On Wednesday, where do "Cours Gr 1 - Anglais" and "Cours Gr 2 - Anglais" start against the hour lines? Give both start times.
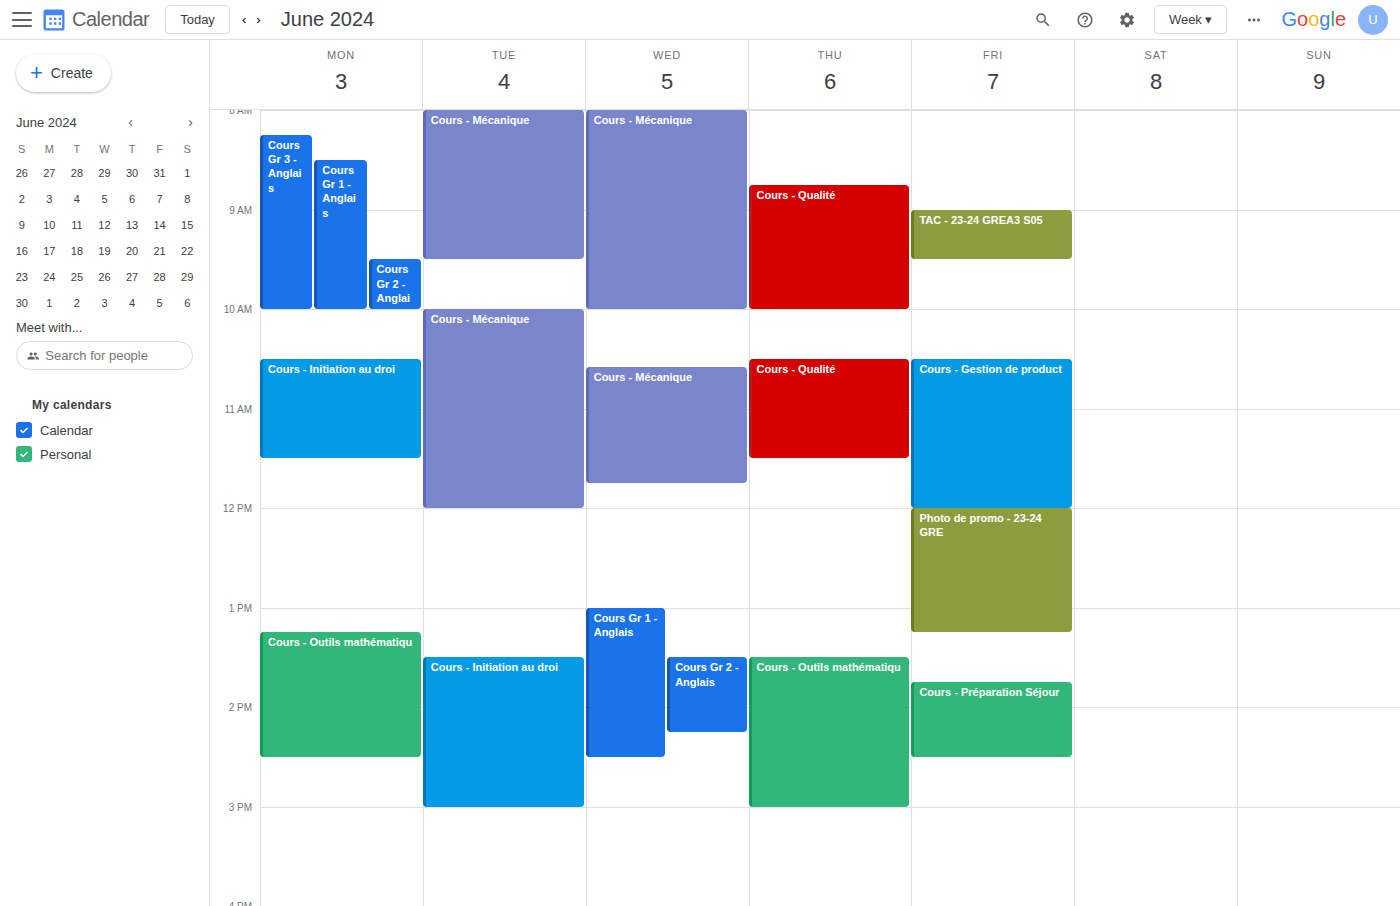
"Cours Gr 1 - Anglais": 1:00 PM, exactly on the 1 PM line. "Cours Gr 2 - Anglais": 1:30 PM, halfway between the 1 PM and 2 PM lines.